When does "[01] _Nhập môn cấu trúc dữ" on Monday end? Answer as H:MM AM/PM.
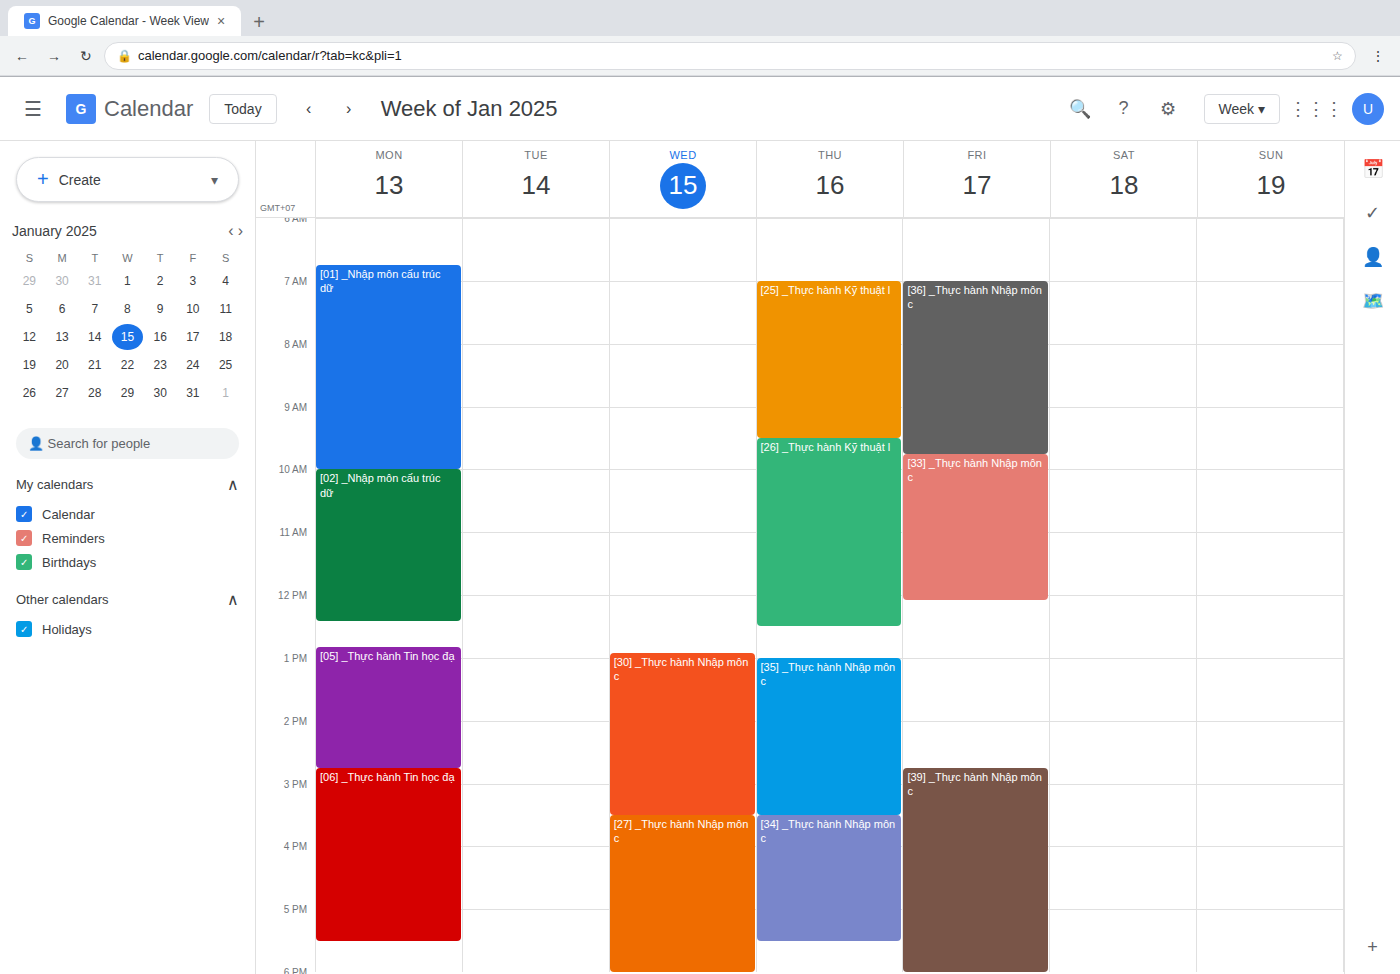
10:00 AM